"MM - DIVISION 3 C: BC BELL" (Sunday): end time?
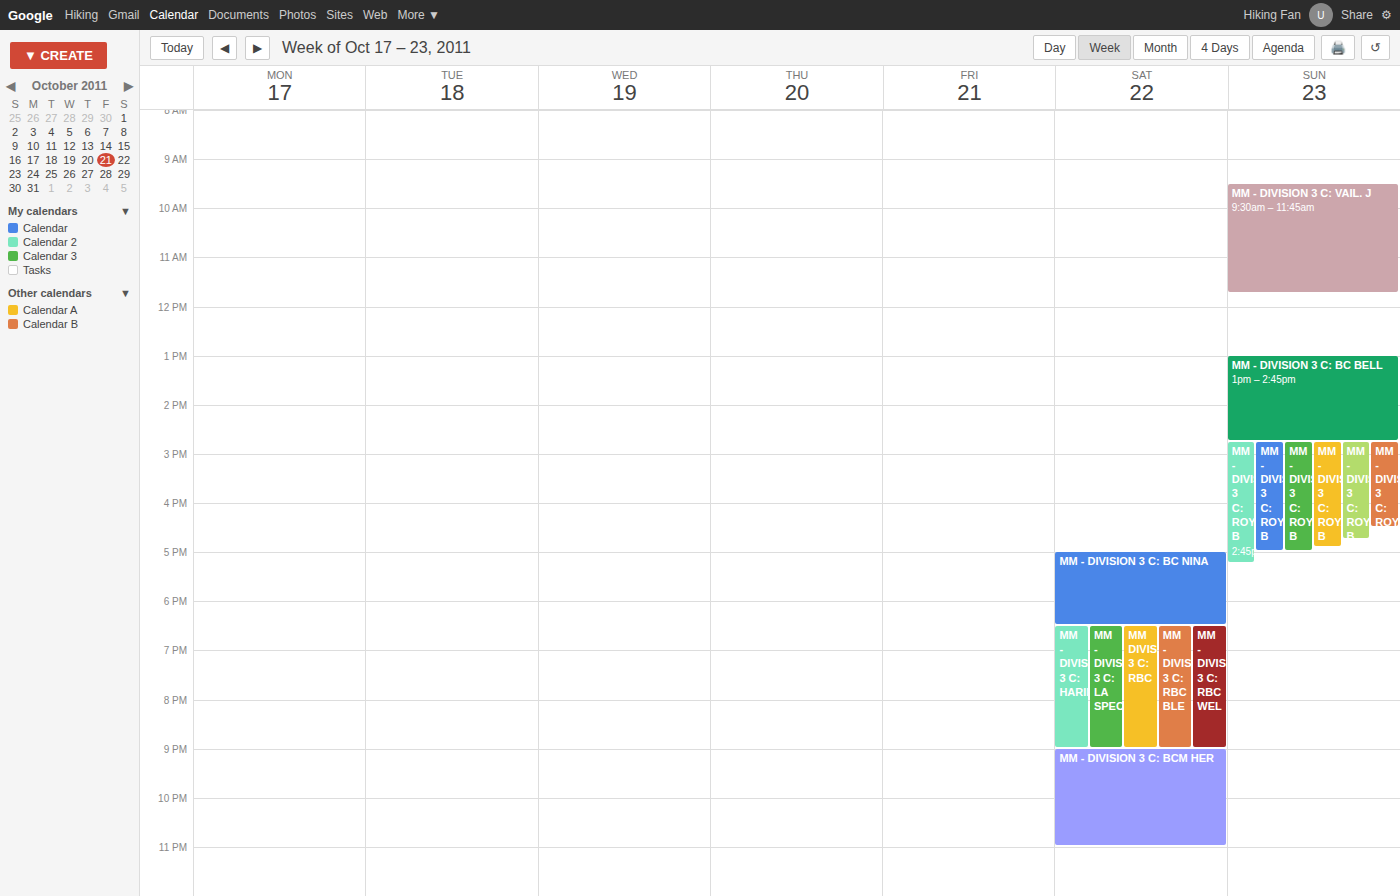
14:45